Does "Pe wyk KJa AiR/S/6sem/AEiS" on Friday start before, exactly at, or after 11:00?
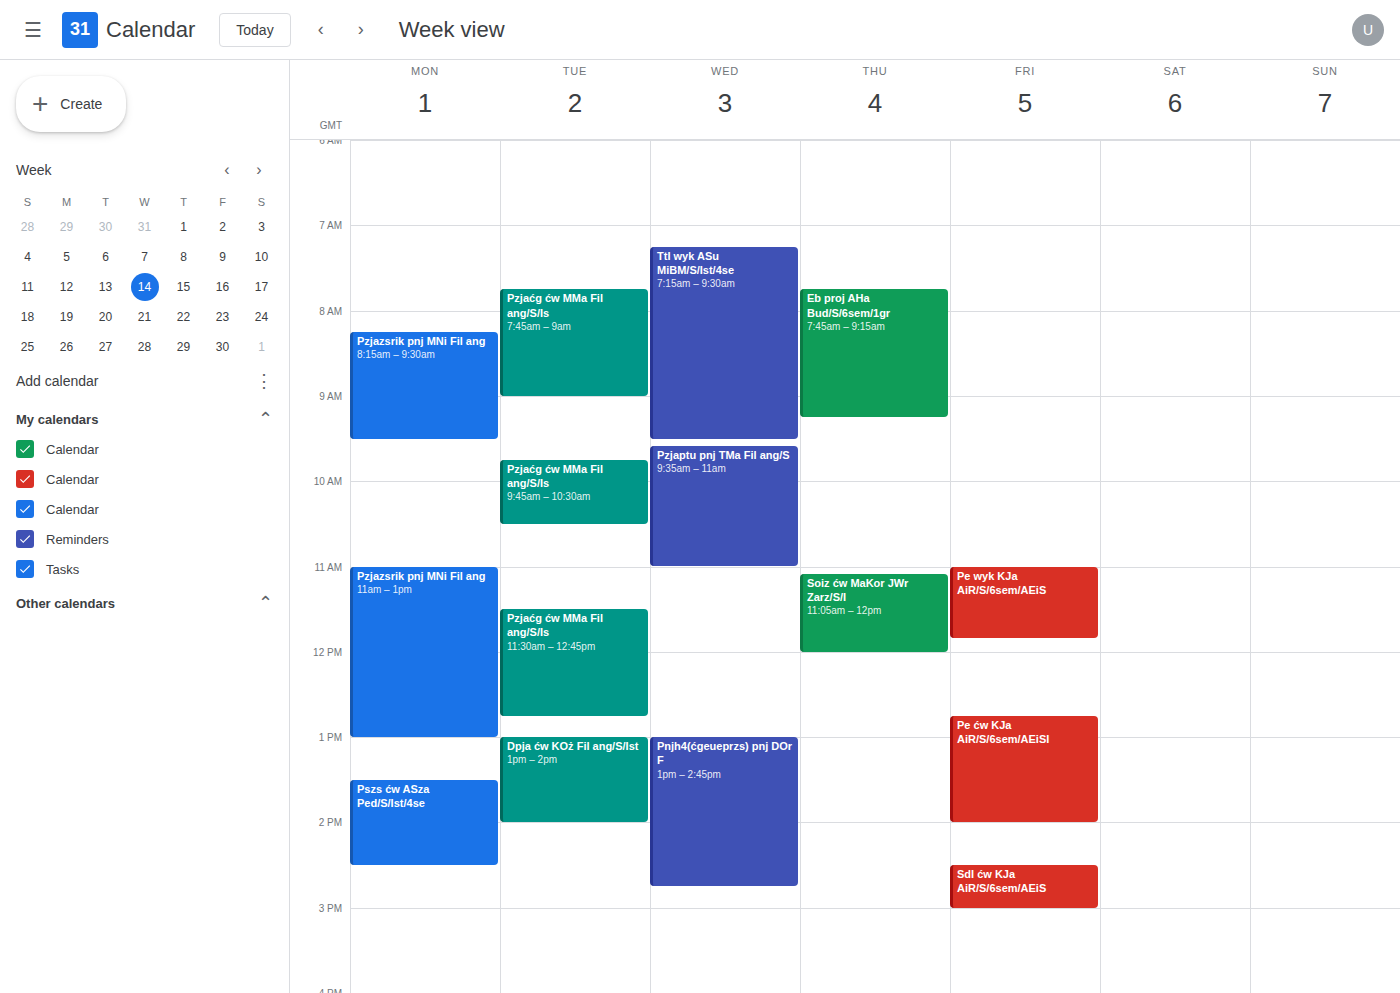
11:00 -- exactly at 11:00, on the 11:00 line.